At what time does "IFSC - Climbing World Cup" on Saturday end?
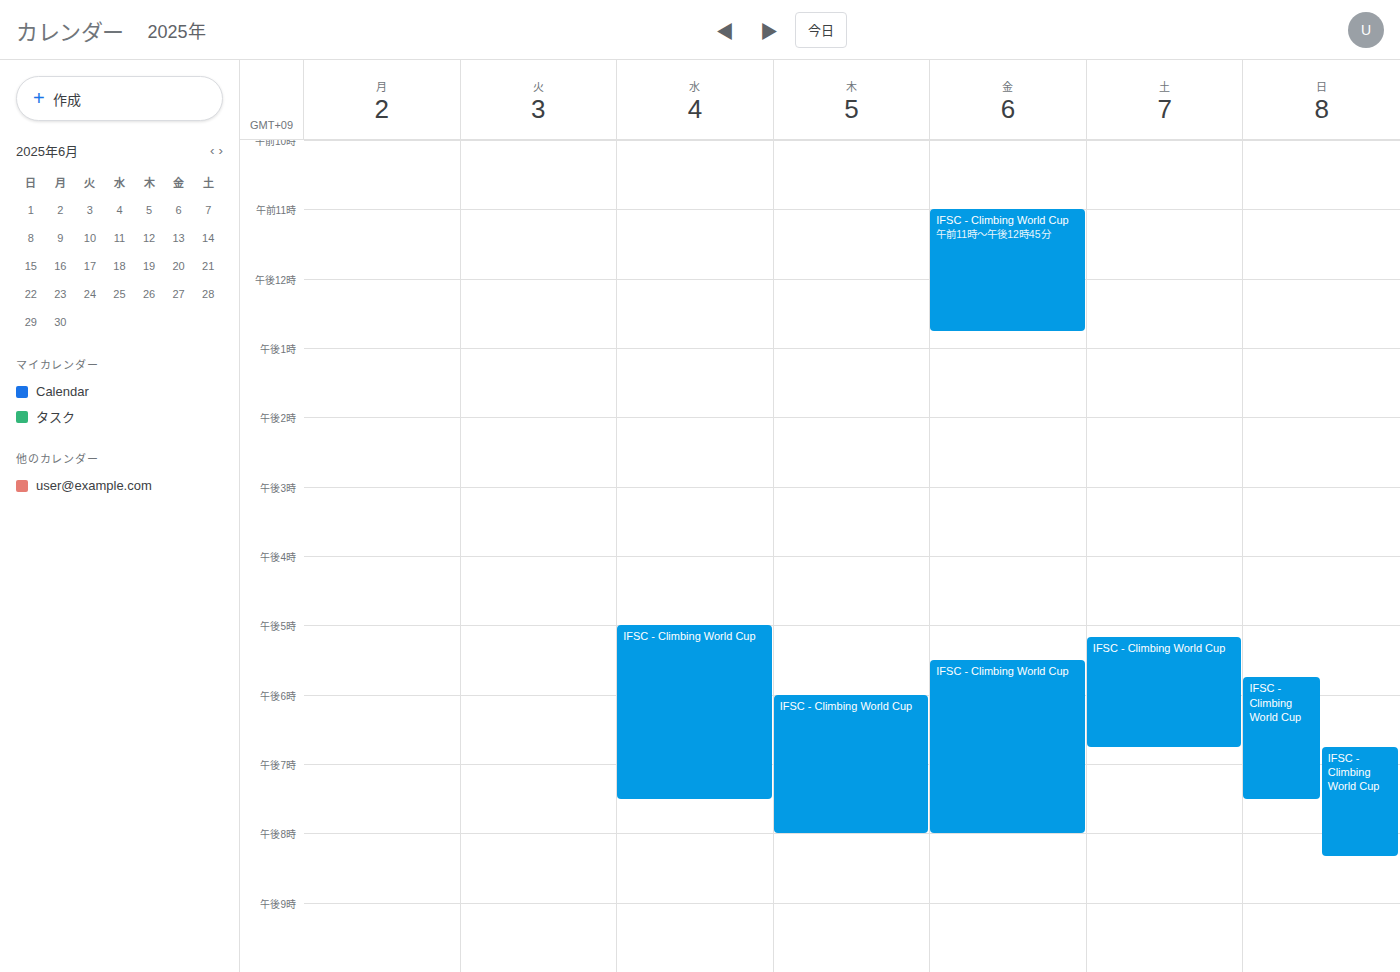
6:45 PM